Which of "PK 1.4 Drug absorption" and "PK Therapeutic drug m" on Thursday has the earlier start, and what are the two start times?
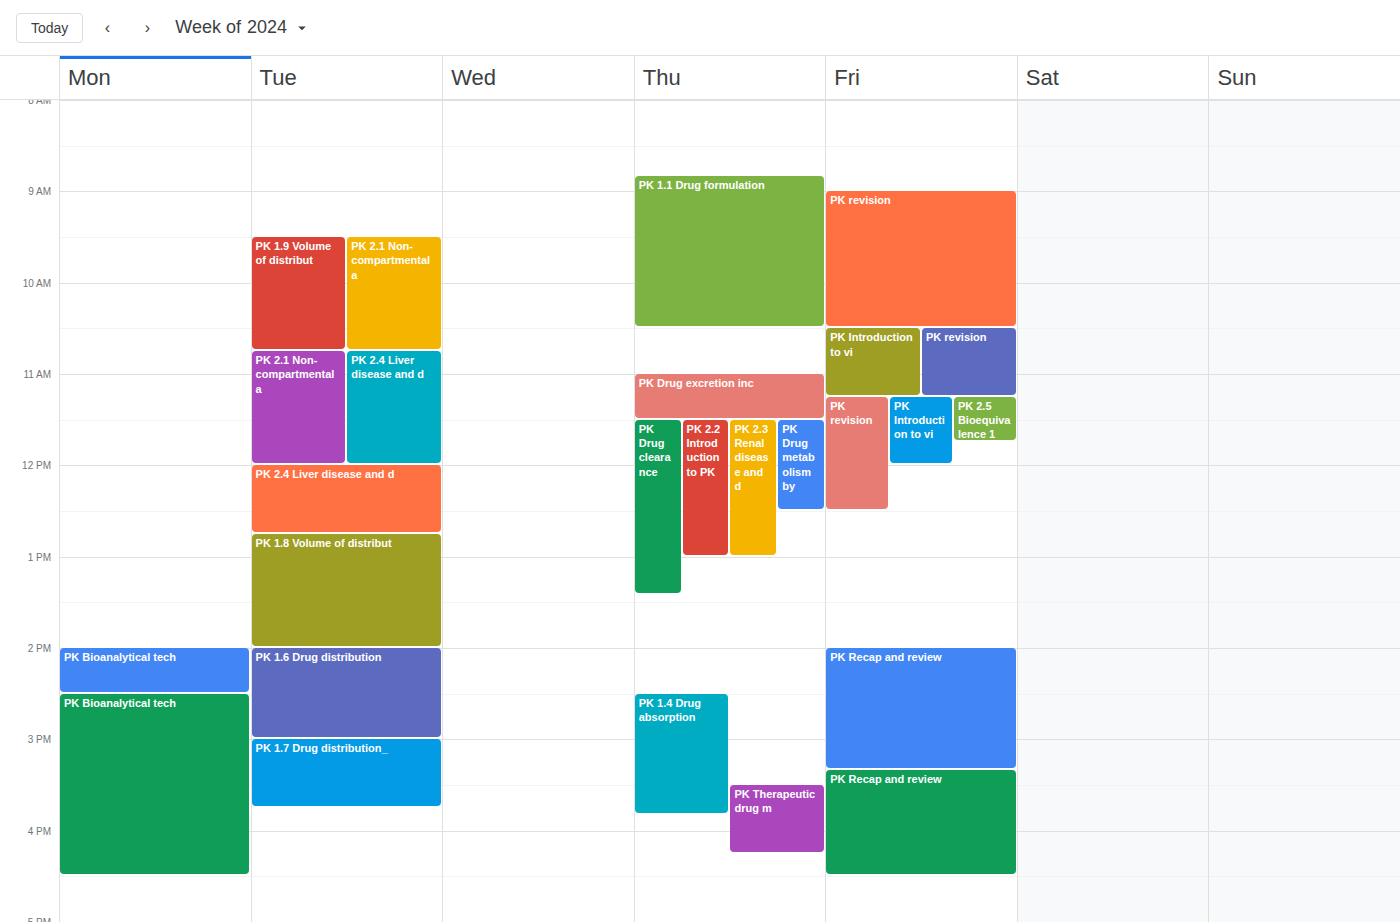
"PK 1.4 Drug absorption" 2:30 PM; "PK Therapeutic drug m" 3:30 PM.